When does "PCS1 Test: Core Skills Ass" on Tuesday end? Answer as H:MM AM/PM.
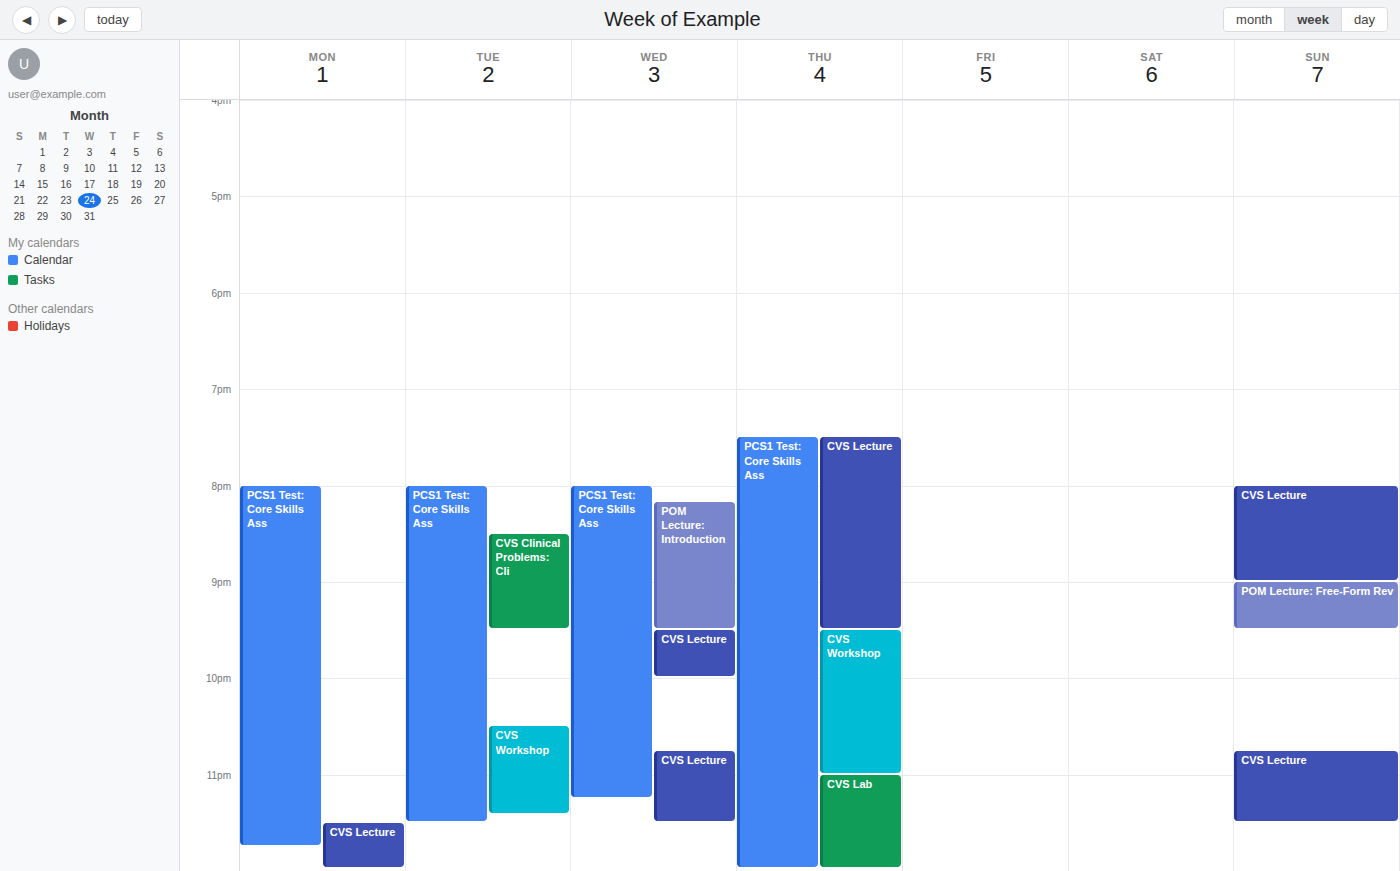
11:30 PM